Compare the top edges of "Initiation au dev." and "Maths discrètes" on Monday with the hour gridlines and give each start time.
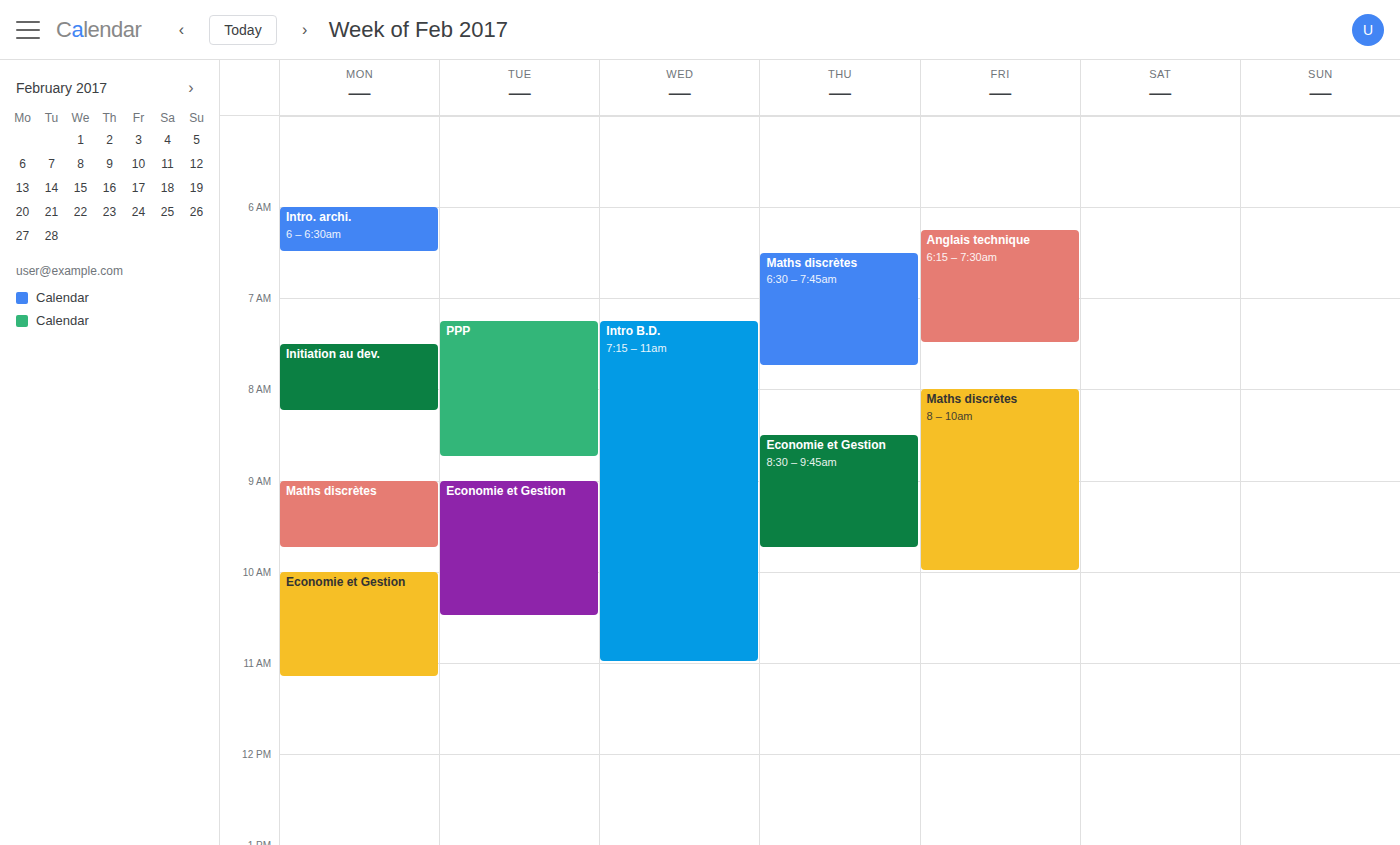
"Initiation au dev.": 7:30 AM, halfway between the 7 AM and 8 AM lines. "Maths discrètes": 9:00 AM, exactly on the 9 AM line.